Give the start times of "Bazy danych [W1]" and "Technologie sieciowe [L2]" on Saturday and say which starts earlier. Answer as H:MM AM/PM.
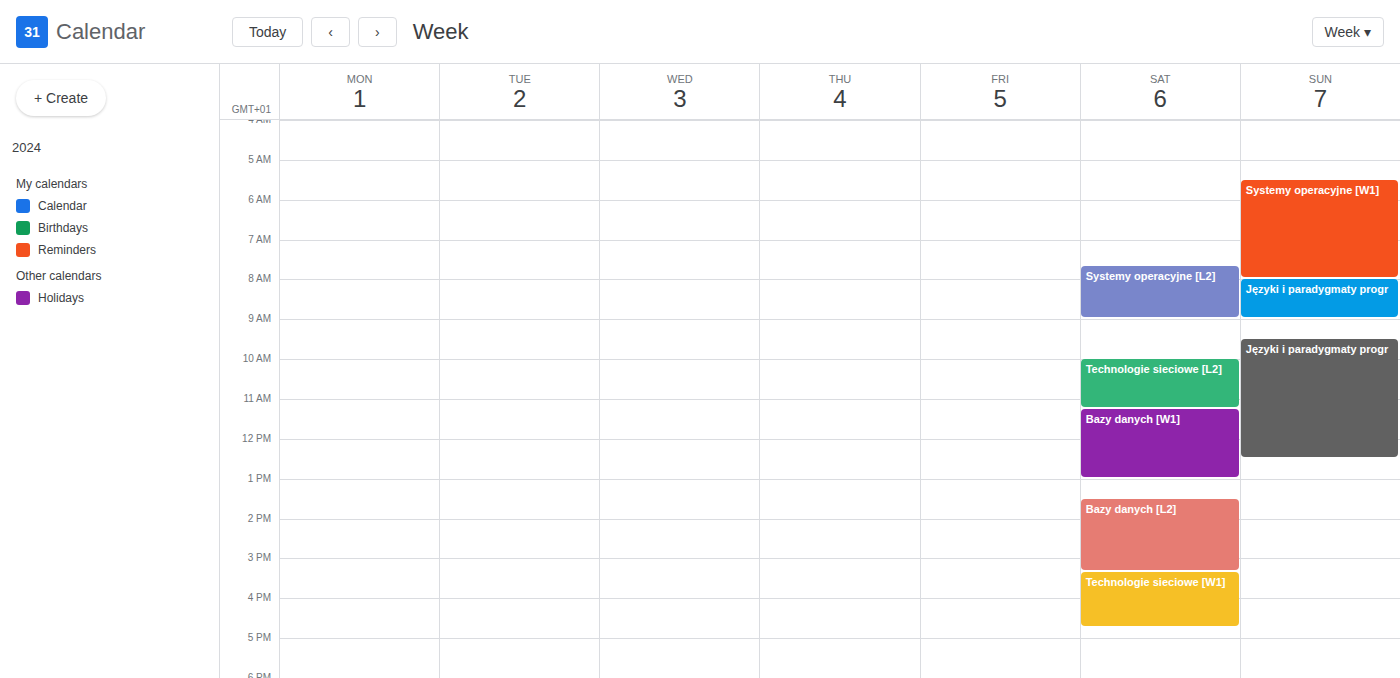
"Technologie sieciowe [L2]" 10:00 AM; "Bazy danych [W1]" 11:15 AM.